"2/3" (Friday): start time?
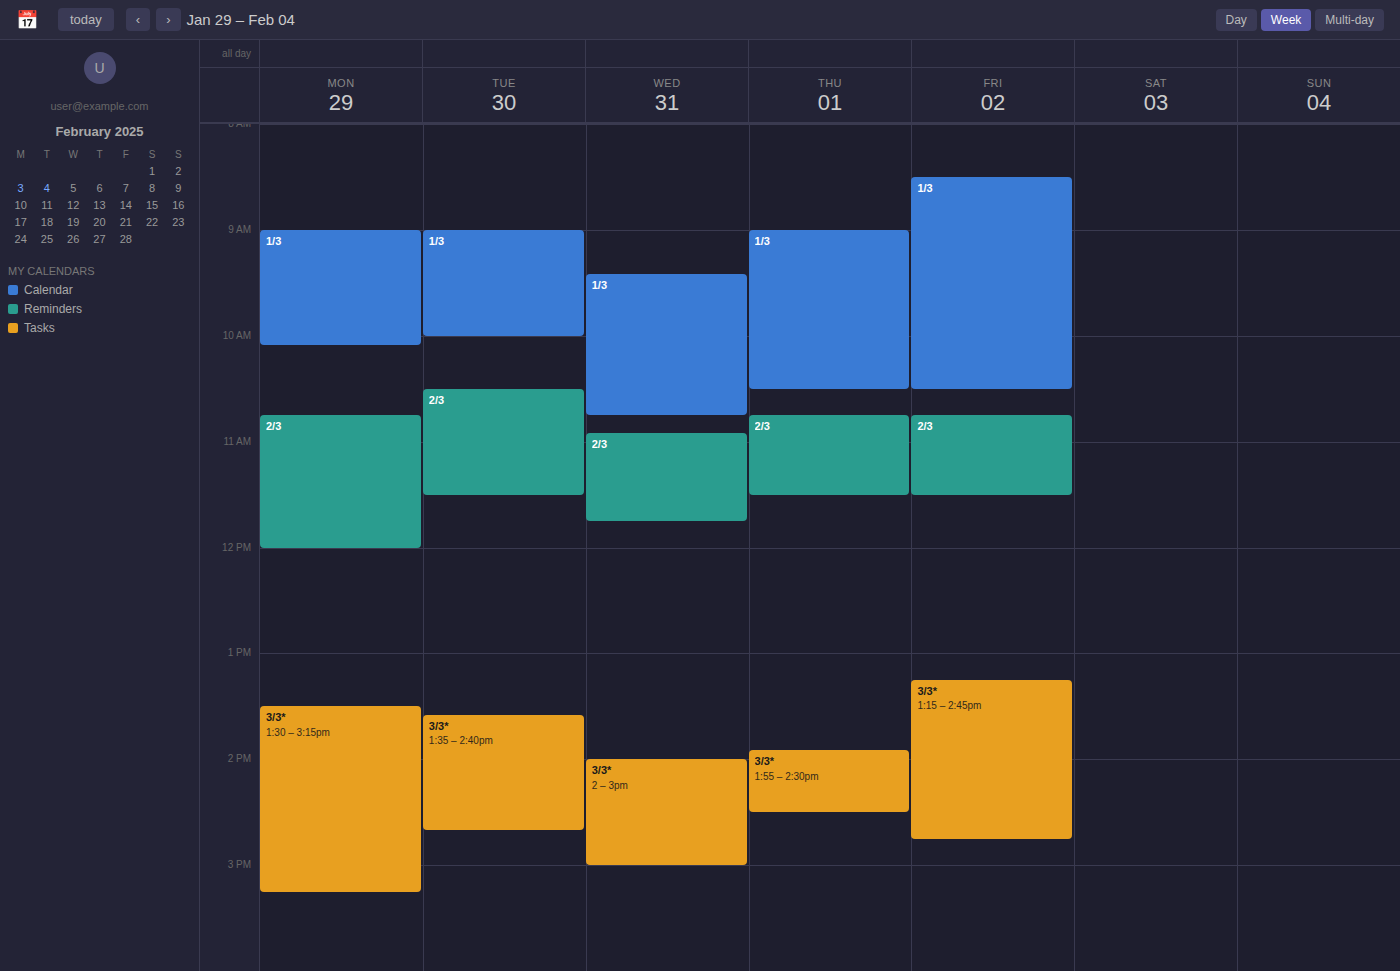
10:45 AM